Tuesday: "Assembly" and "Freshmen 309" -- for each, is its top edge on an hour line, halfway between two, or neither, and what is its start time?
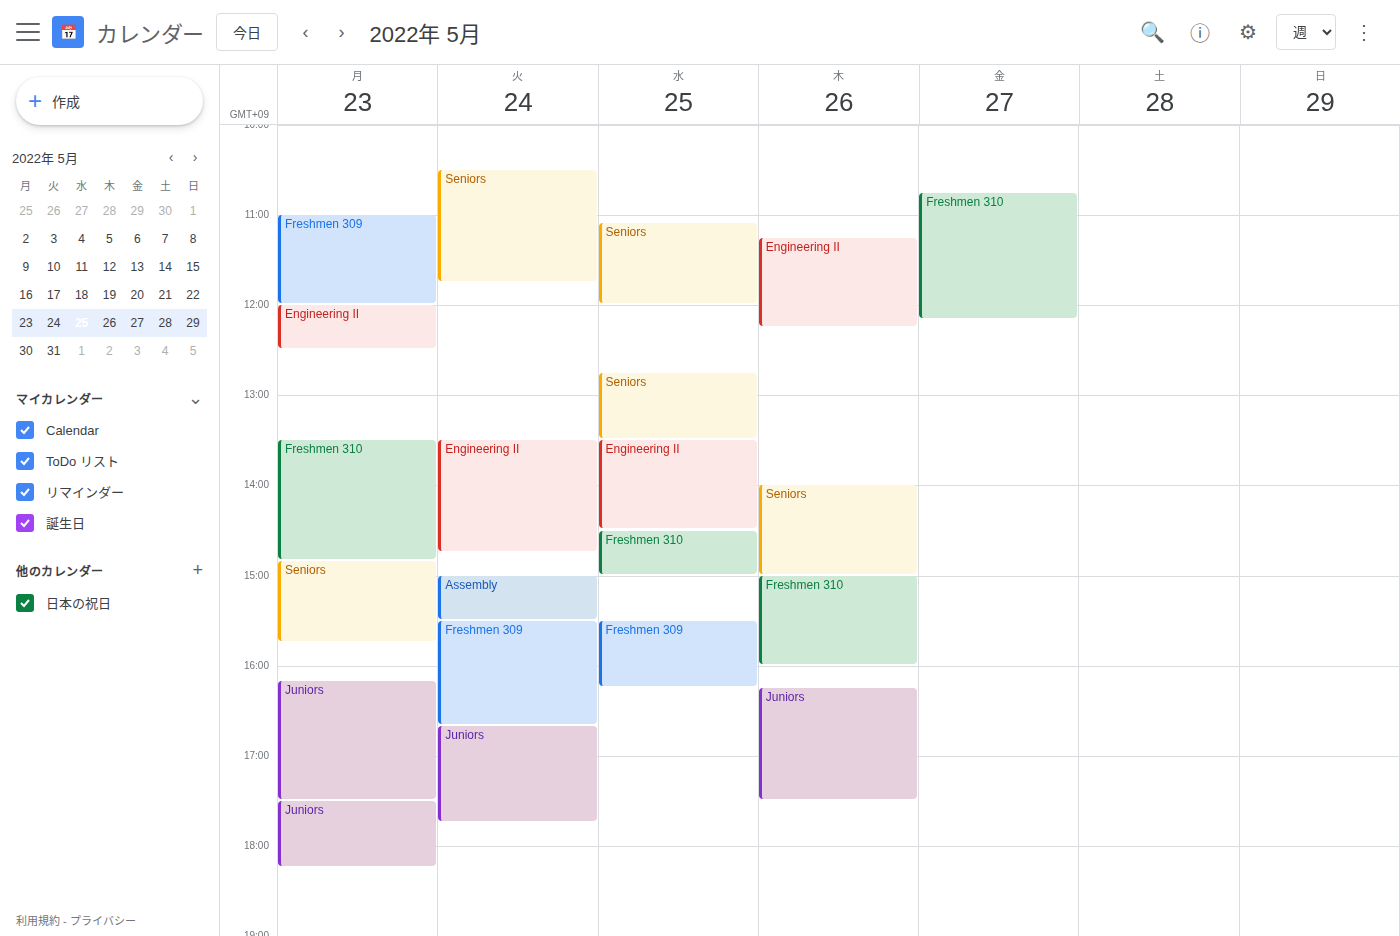
"Assembly": 15:00, exactly on the 15:00 line. "Freshmen 309": 15:30, halfway between the 15:00 and 16:00 lines.